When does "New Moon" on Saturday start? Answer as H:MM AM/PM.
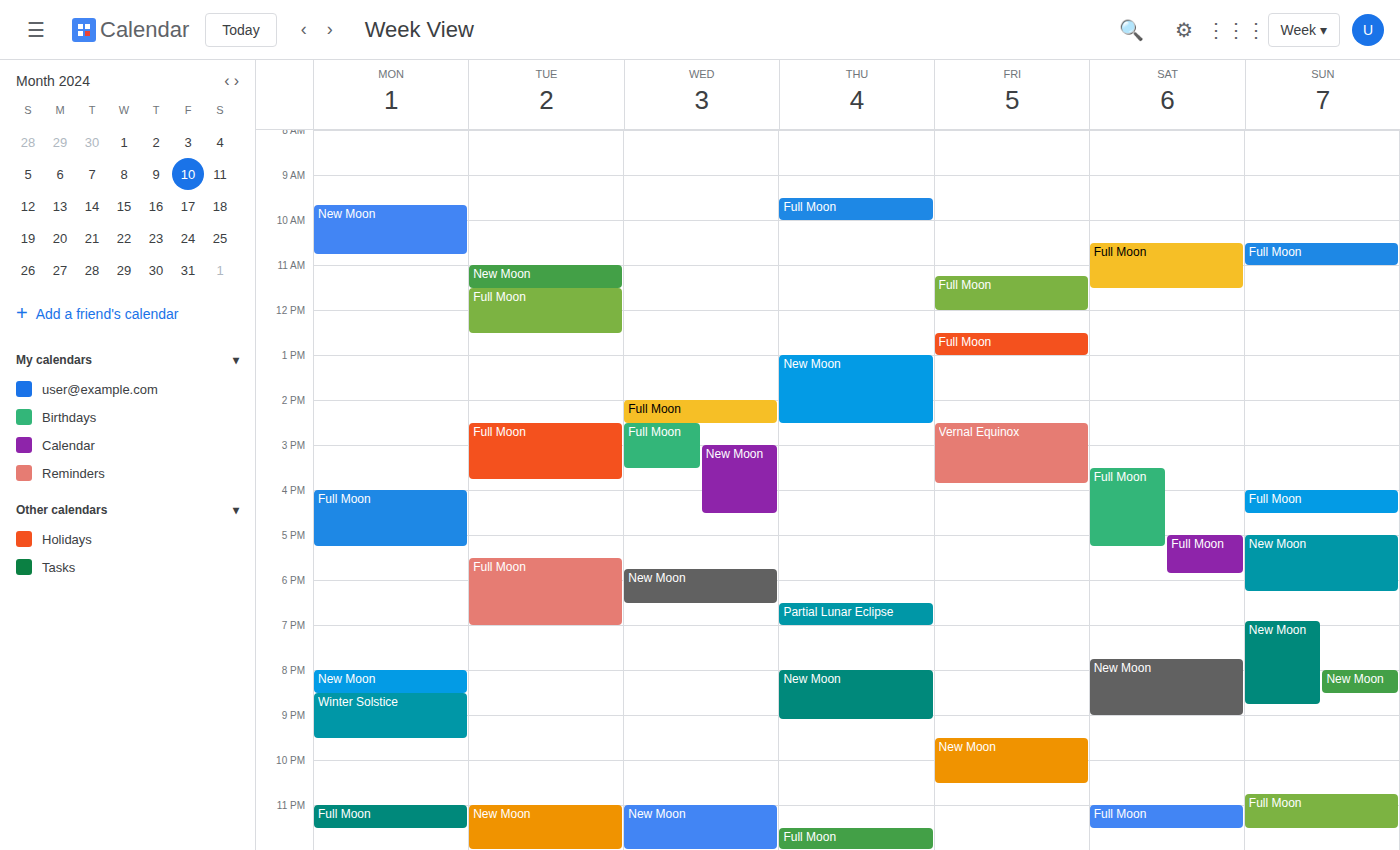
7:45 PM